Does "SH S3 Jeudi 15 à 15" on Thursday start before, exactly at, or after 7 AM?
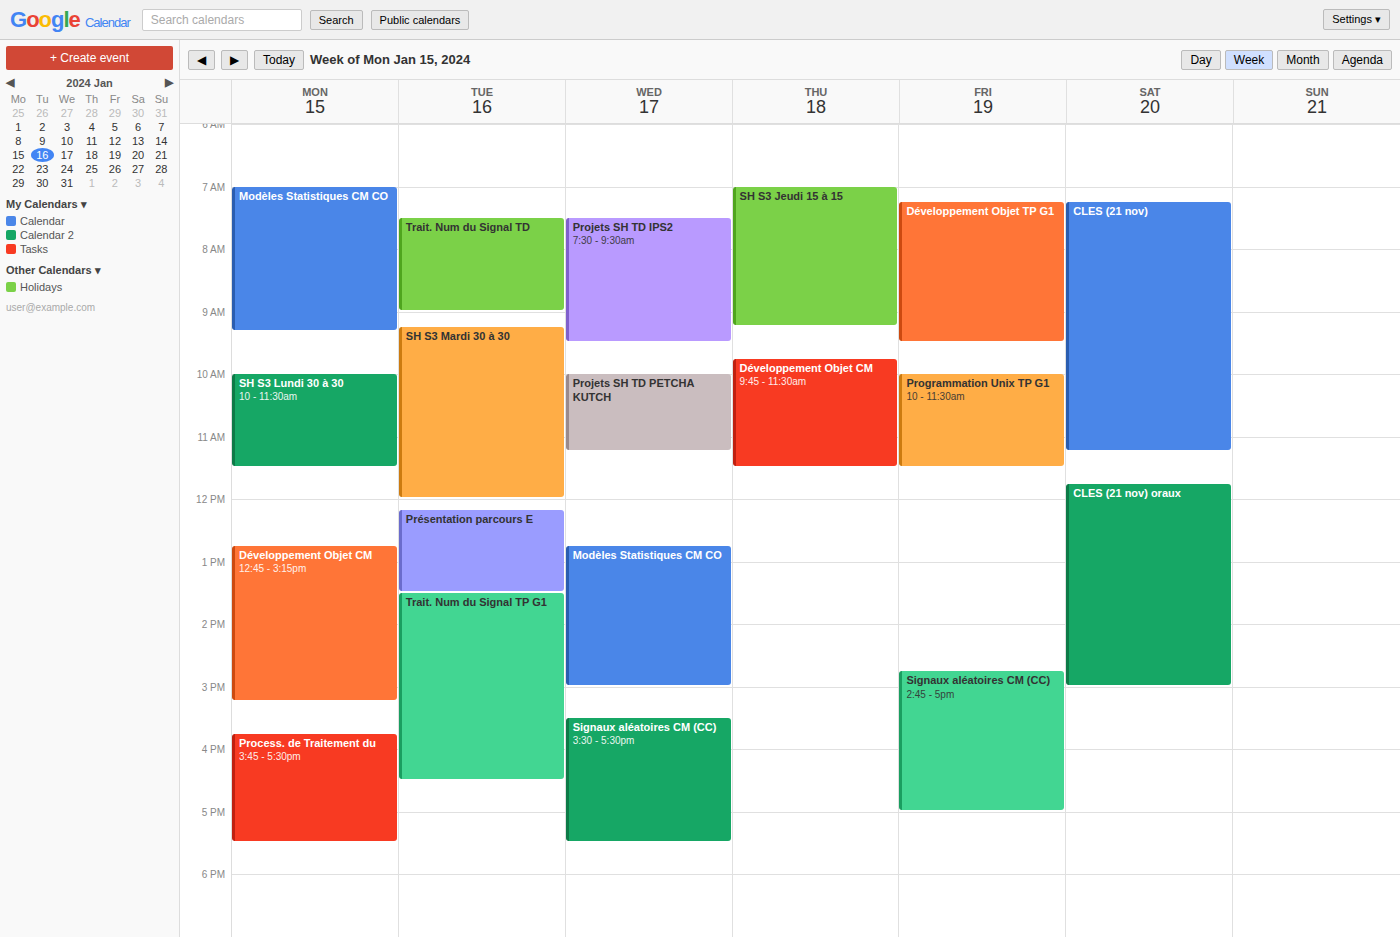
7:00 AM -- exactly at 7 AM, on the 7 AM line.